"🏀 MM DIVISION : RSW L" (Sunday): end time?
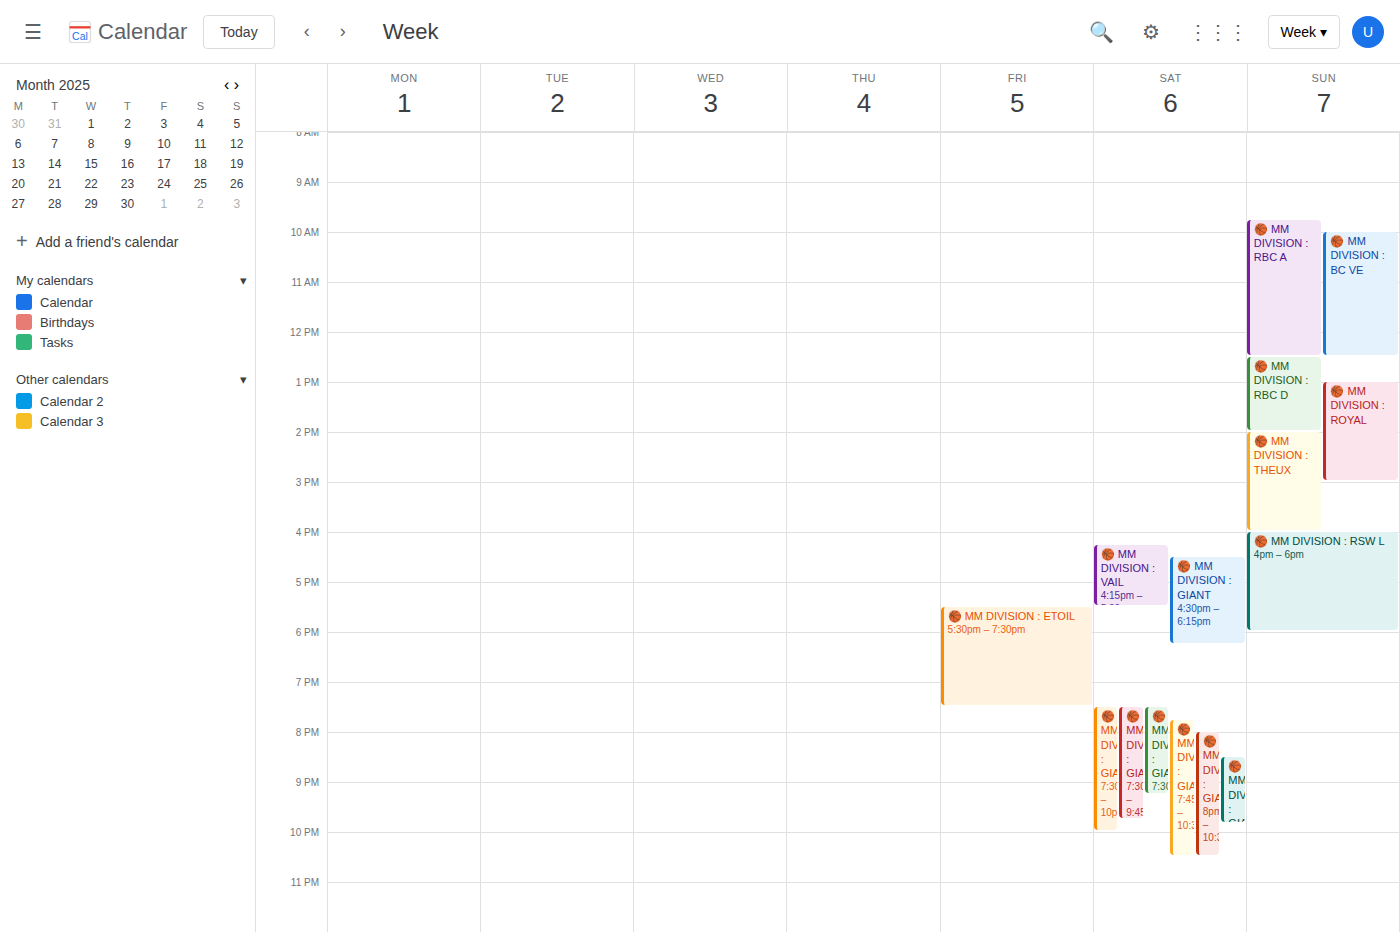
6:00 PM